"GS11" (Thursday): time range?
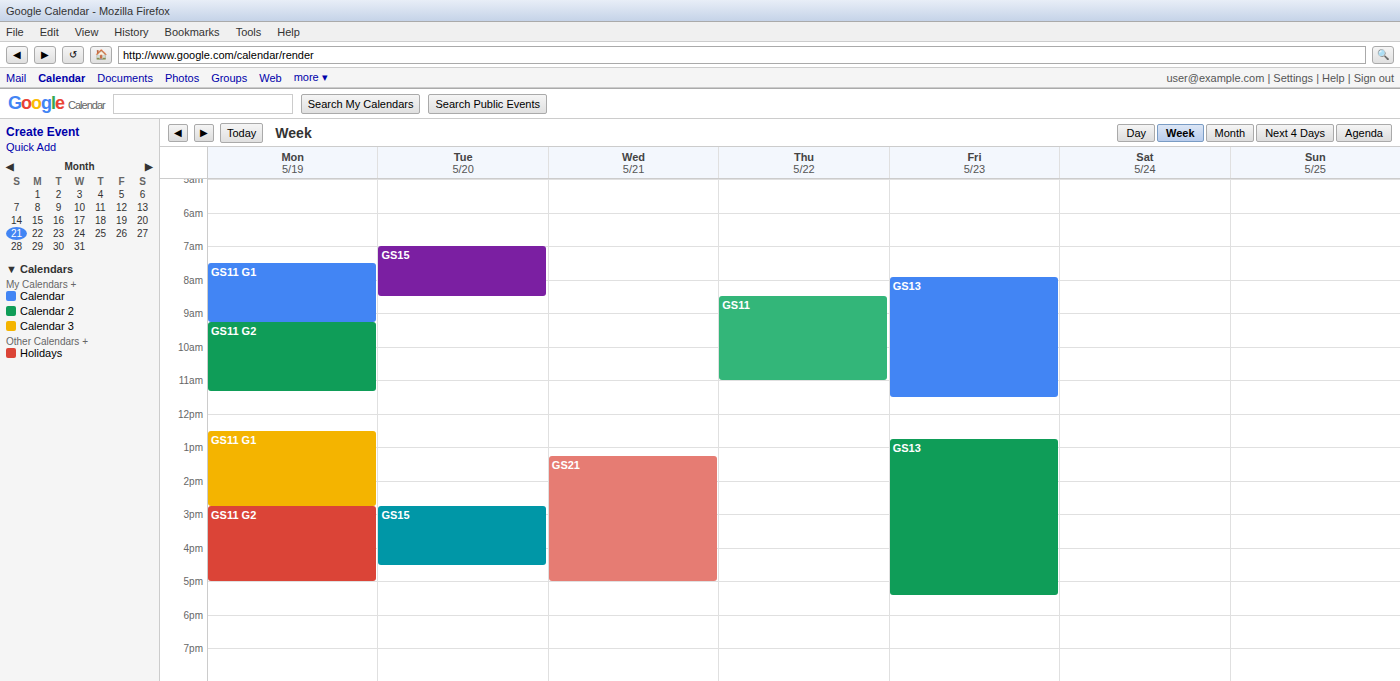
8:30 AM to 11:00 AM